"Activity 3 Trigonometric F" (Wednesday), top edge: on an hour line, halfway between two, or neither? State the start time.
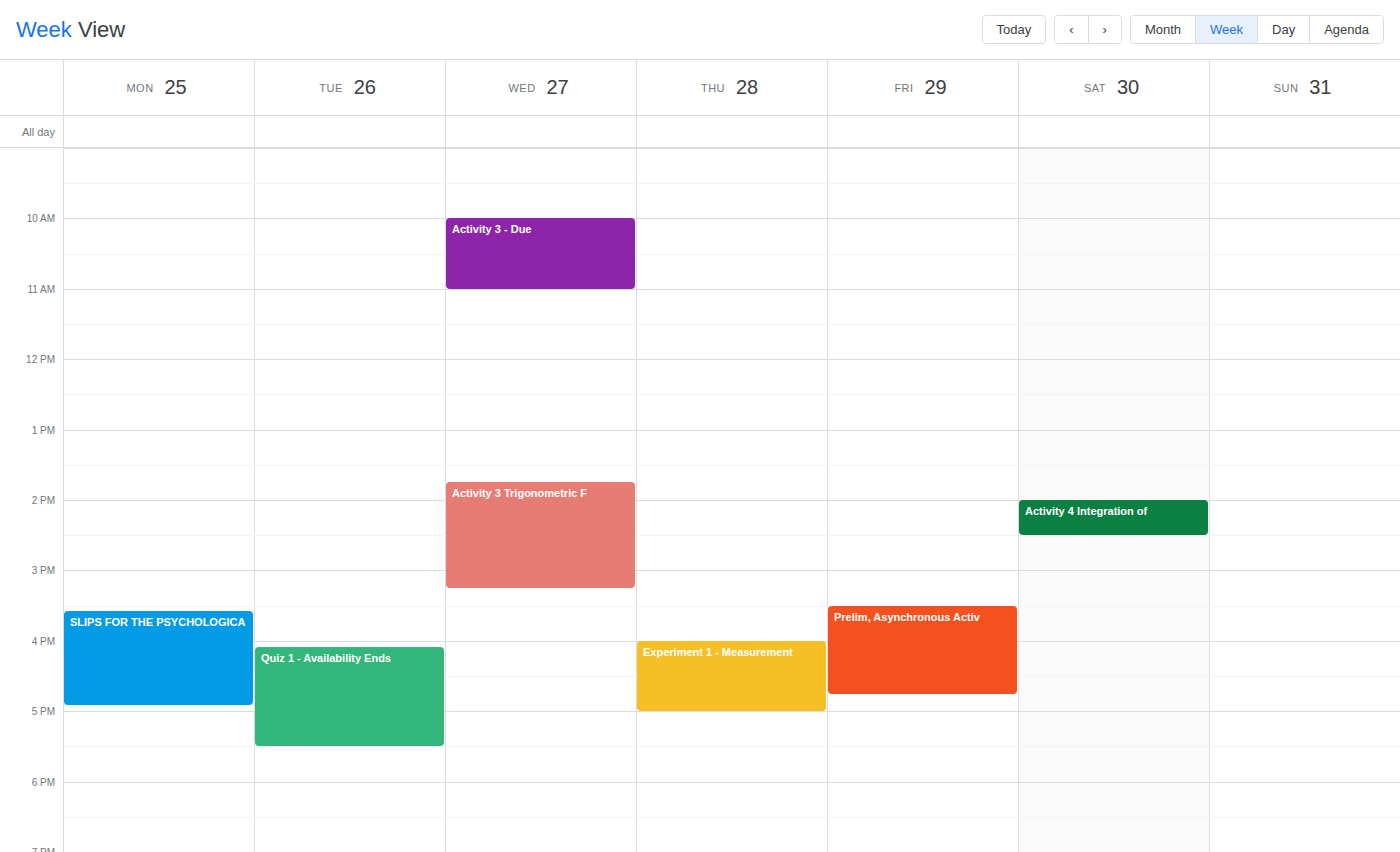
1:45 PM -- neither: three quarters of the way from the 1 PM line to the 2 PM line.